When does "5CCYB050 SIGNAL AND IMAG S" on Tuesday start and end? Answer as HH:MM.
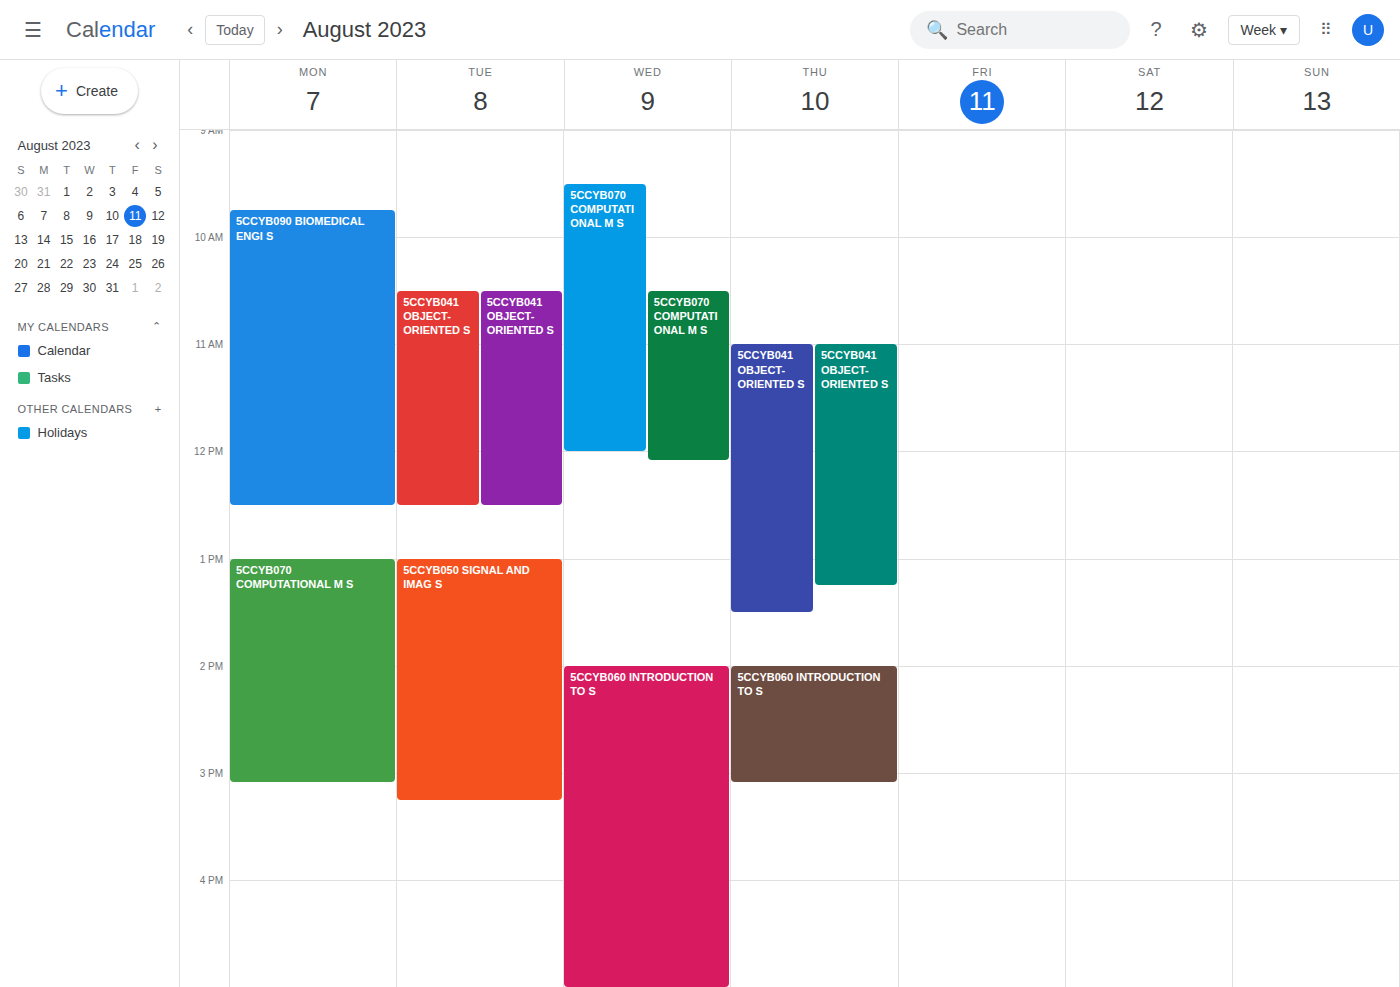
13:00 to 15:15